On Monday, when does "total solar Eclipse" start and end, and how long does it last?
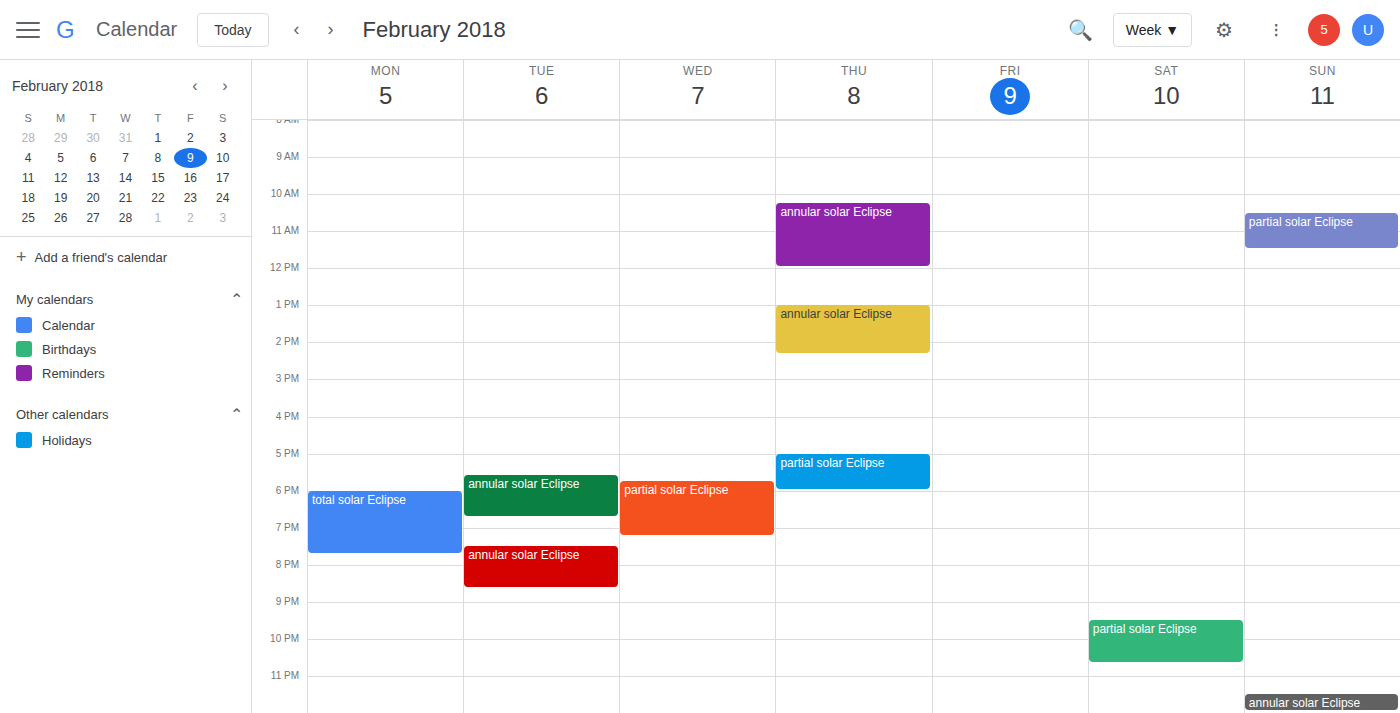
6:00 PM to 7:45 PM, 1 hour 45 minutes